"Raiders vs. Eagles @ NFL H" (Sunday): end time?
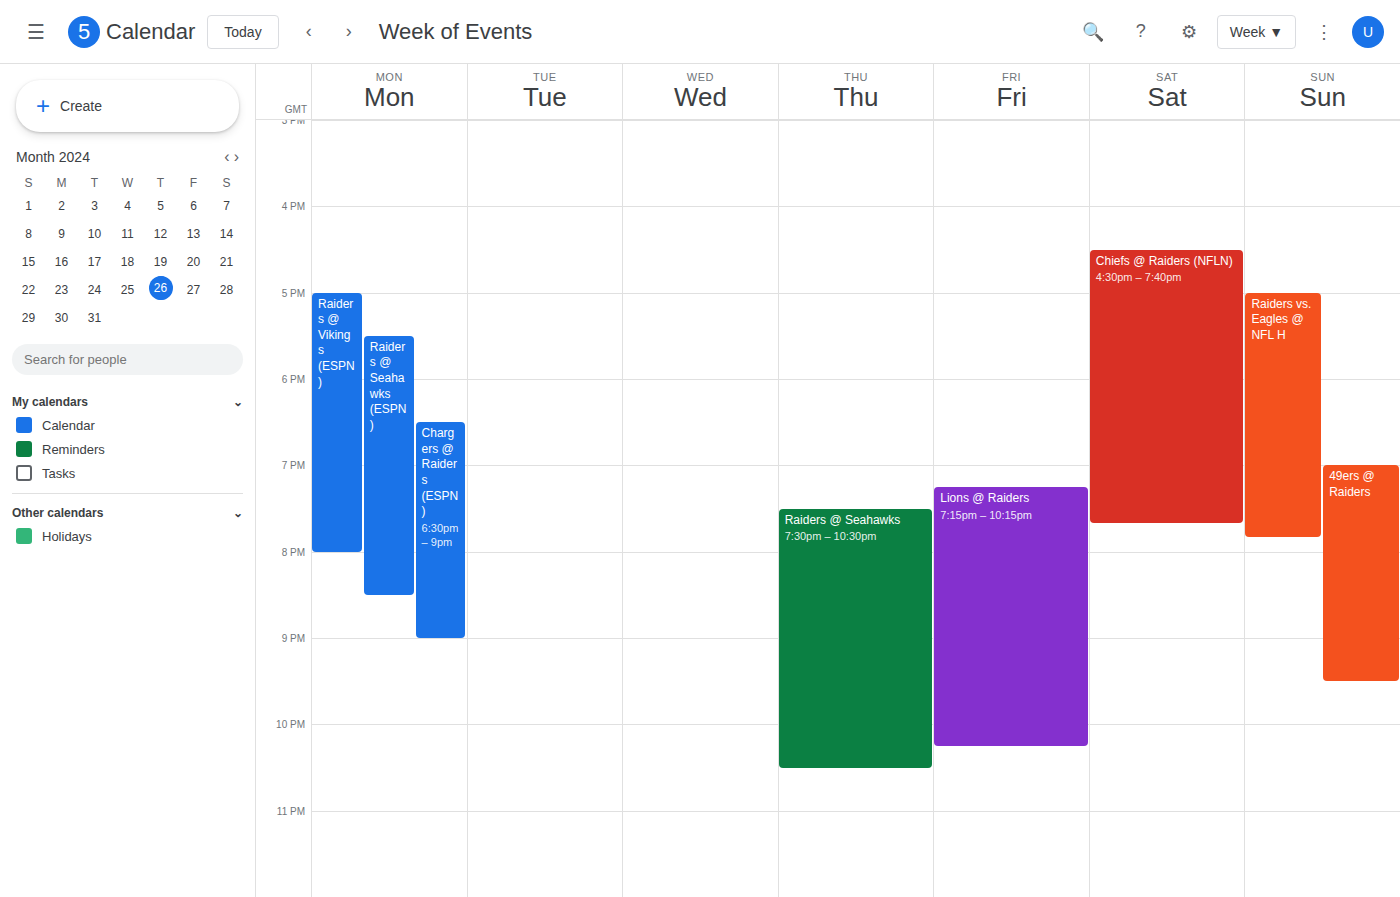
19:50